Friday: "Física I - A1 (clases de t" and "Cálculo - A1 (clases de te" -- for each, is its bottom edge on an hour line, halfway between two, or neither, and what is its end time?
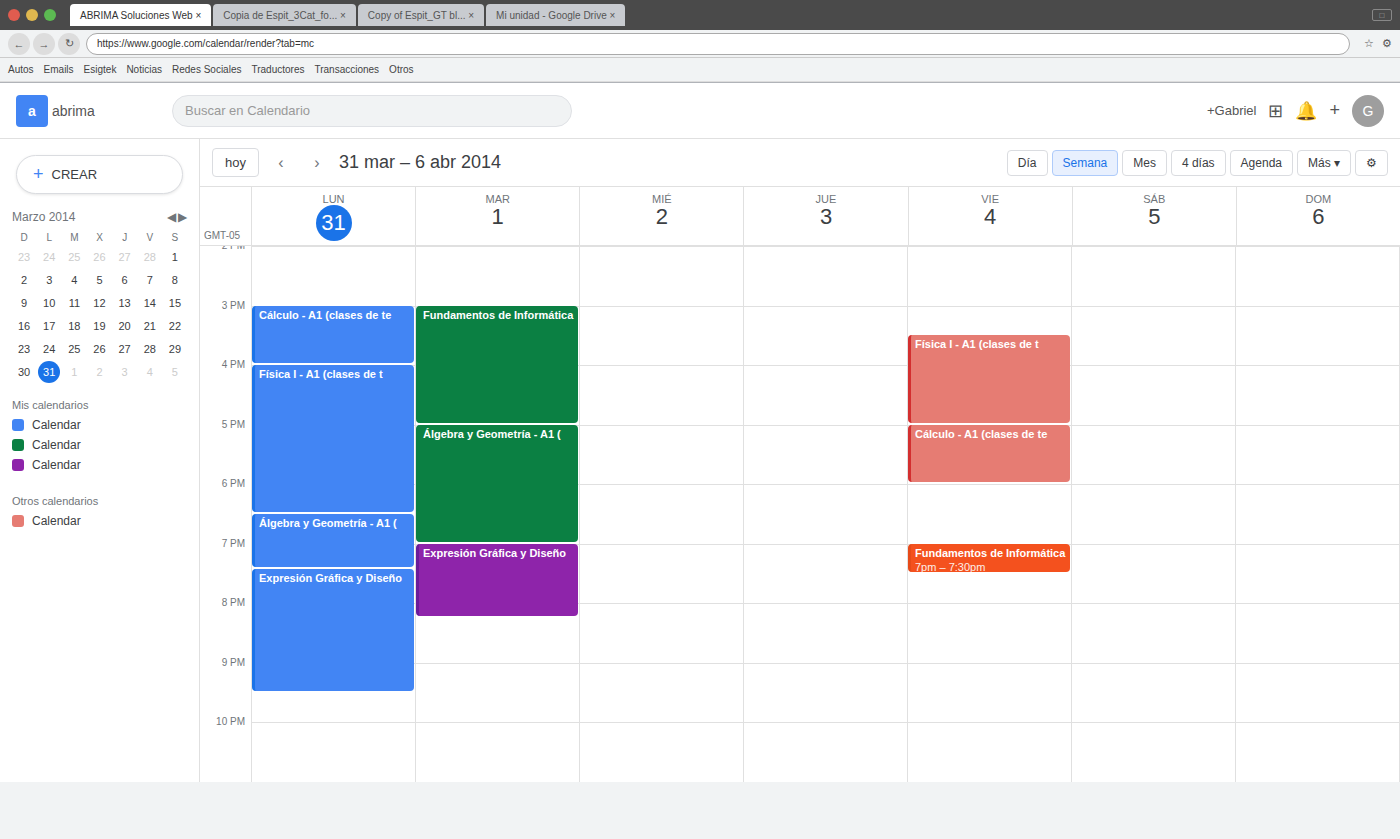
"Física I - A1 (clases de t": 17:00, exactly on the 17:00 line. "Cálculo - A1 (clases de te": 18:00, exactly on the 18:00 line.